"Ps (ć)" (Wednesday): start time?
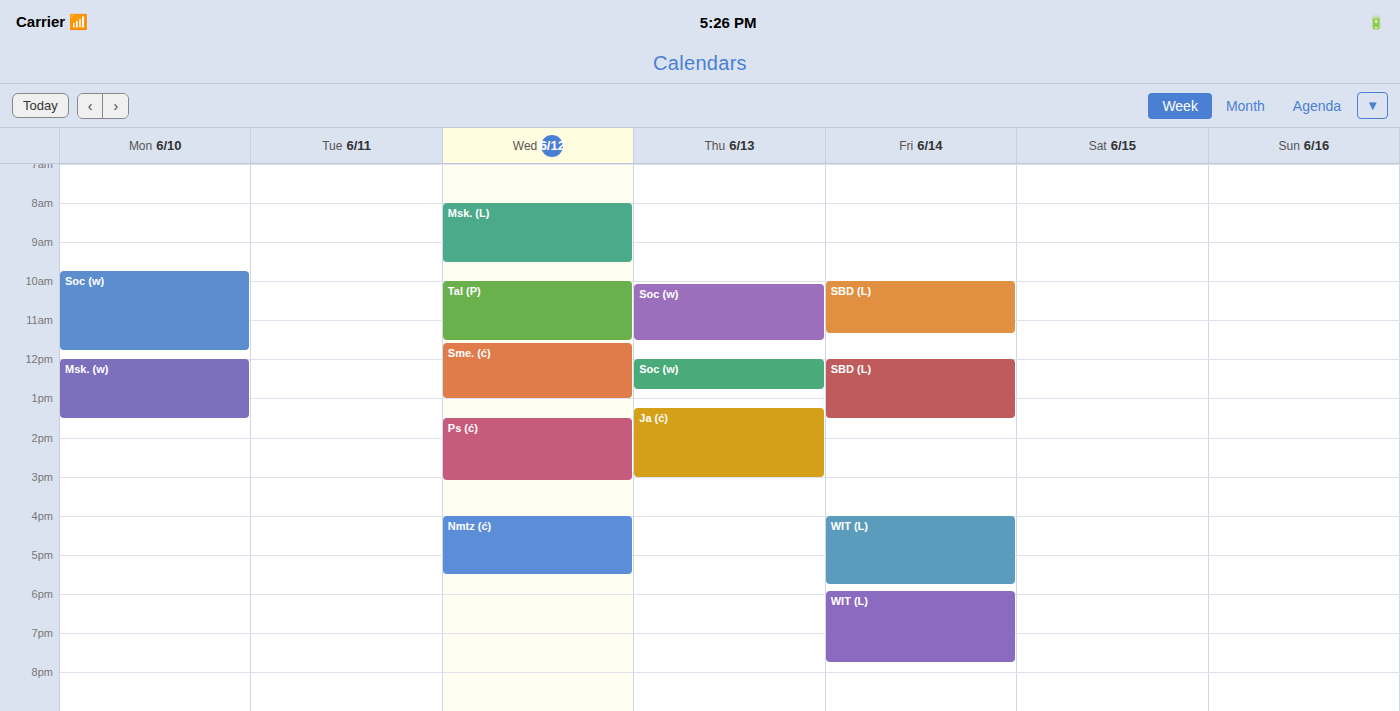
1:30 PM